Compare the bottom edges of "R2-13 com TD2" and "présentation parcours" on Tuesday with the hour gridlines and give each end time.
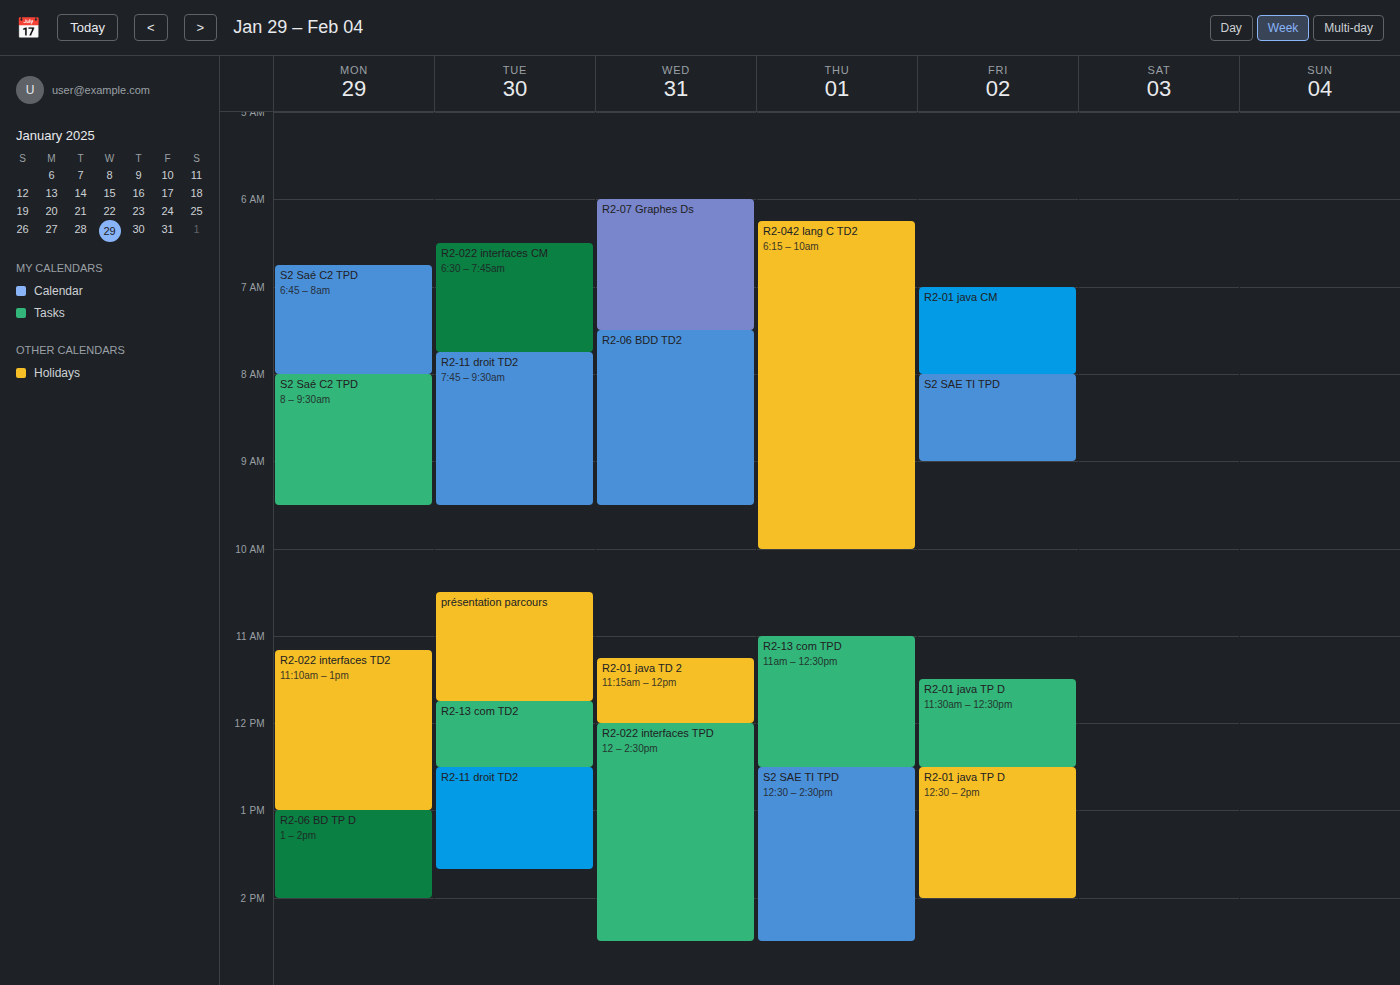
"R2-13 com TD2": 12:30 PM, halfway between the 12 PM and 1 PM lines. "présentation parcours": 11:45 AM, neither: three quarters of the way from the 11 AM line to the 12 PM line.